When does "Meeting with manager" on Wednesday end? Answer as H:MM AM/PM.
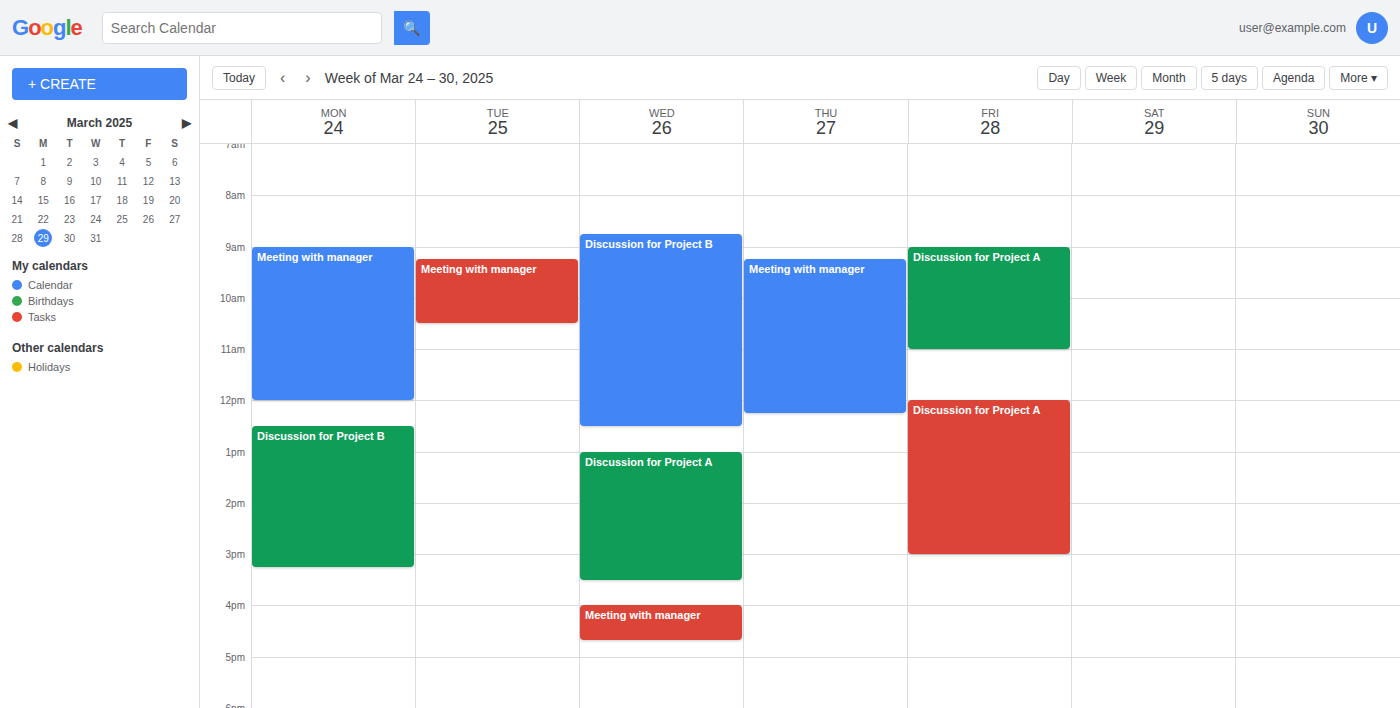
4:40 PM